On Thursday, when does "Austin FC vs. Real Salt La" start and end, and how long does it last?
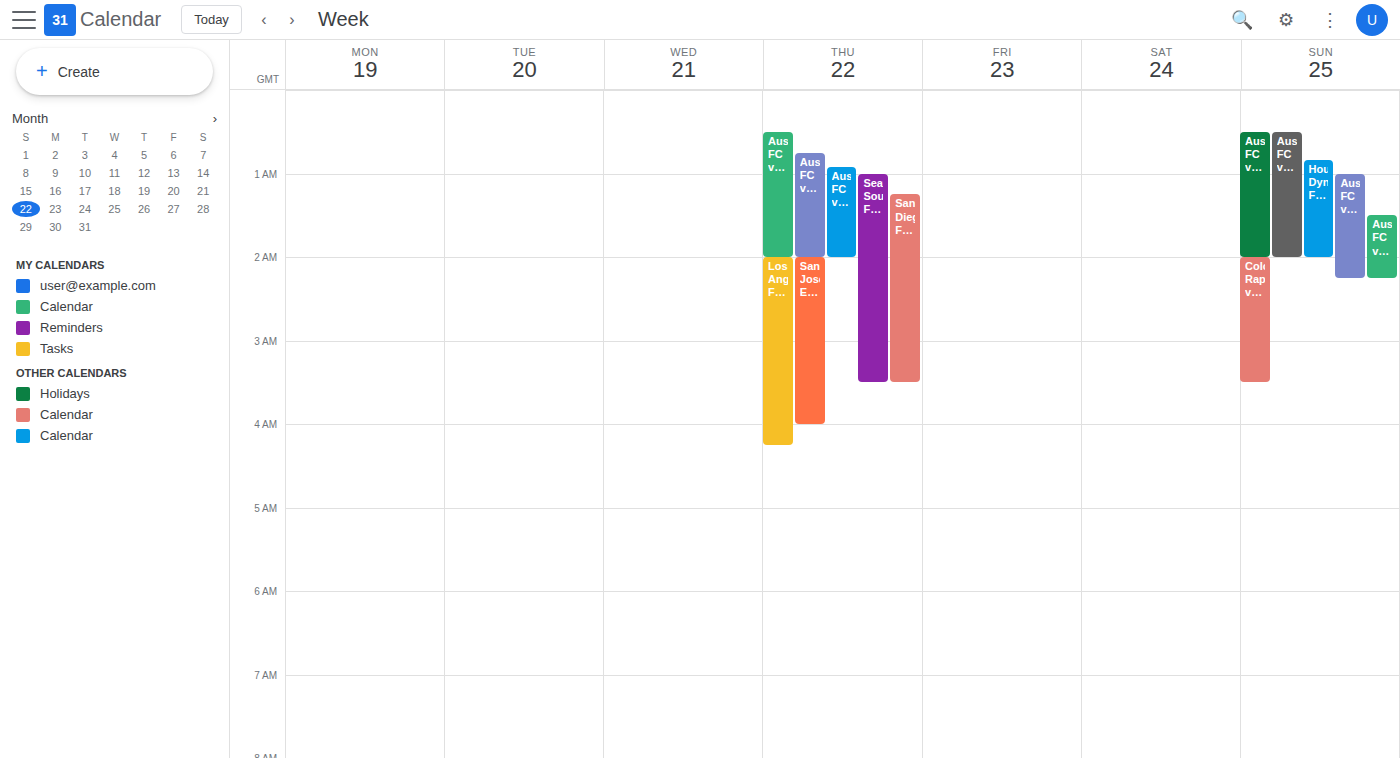
12:30 AM to 2:00 AM, 1 hour 30 minutes